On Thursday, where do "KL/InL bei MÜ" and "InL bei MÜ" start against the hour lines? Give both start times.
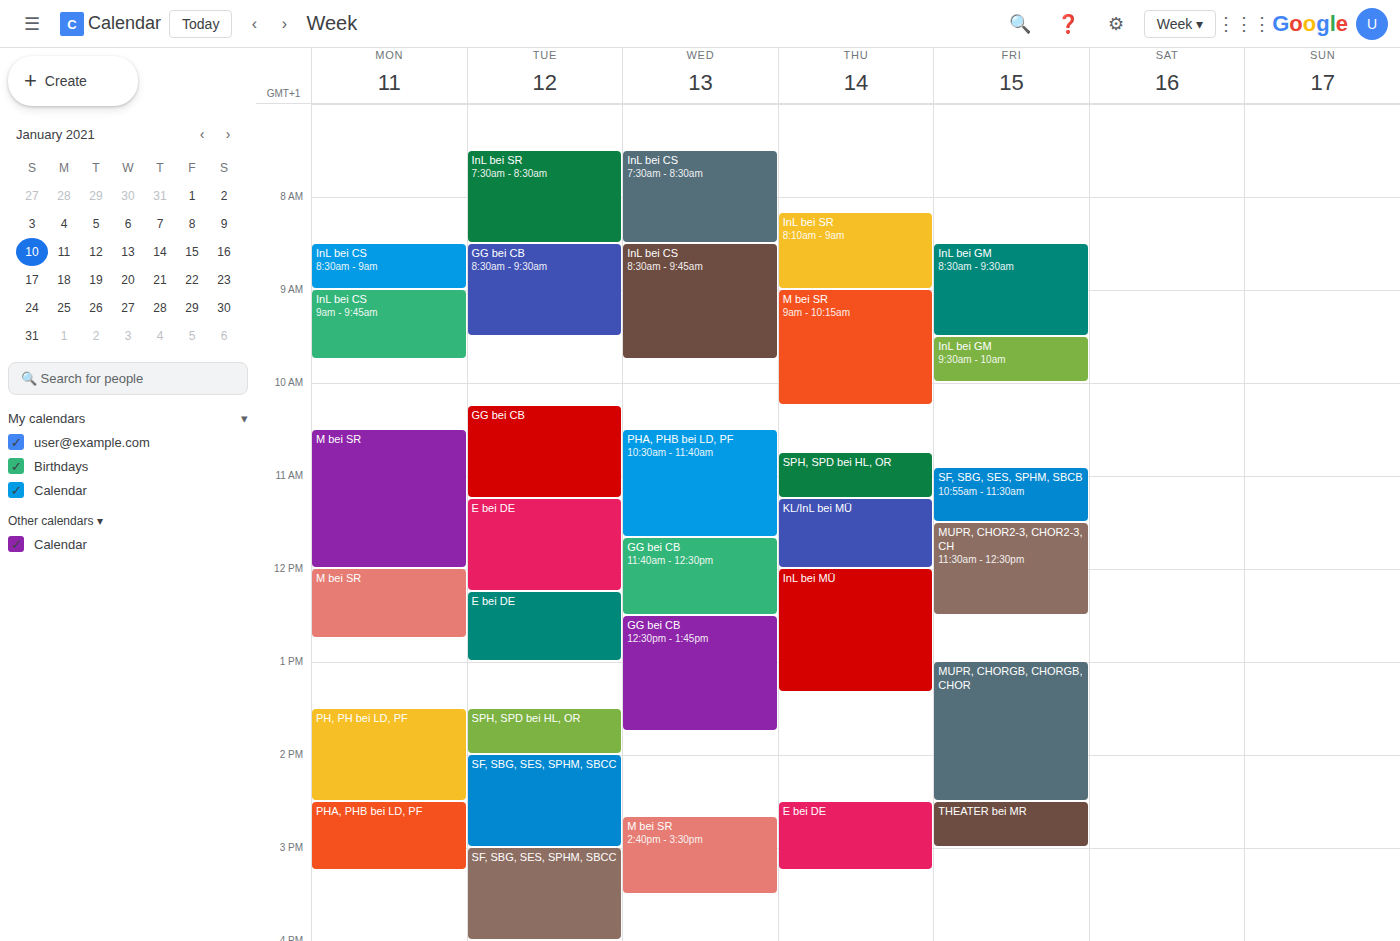
"KL/InL bei MÜ": 11:15 AM, neither: a quarter of the way from the 11 AM line to the 12 PM line. "InL bei MÜ": 12:00 PM, exactly on the 12 PM line.